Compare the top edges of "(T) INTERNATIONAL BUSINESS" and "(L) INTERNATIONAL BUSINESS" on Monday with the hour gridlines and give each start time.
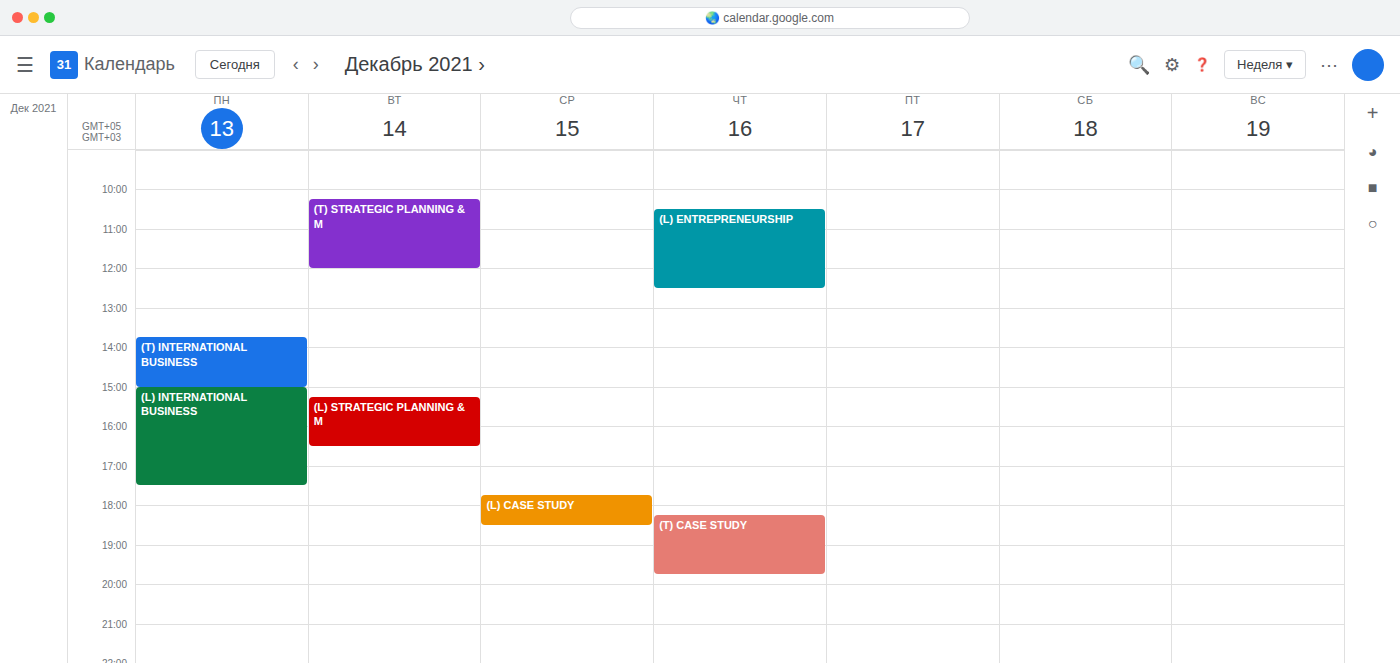
"(T) INTERNATIONAL BUSINESS": 1:45 PM, neither: three quarters of the way from the 1 PM line to the 2 PM line. "(L) INTERNATIONAL BUSINESS": 3:00 PM, exactly on the 3 PM line.